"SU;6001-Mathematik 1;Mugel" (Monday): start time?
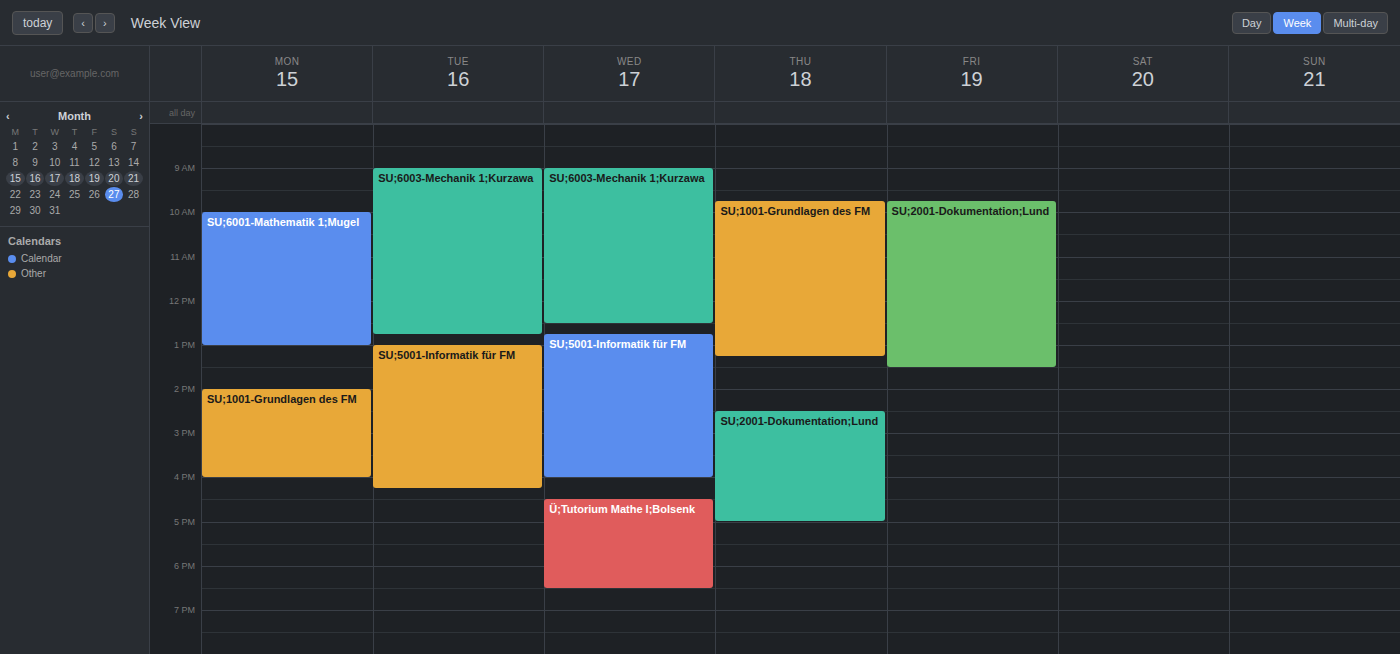
10:00 AM